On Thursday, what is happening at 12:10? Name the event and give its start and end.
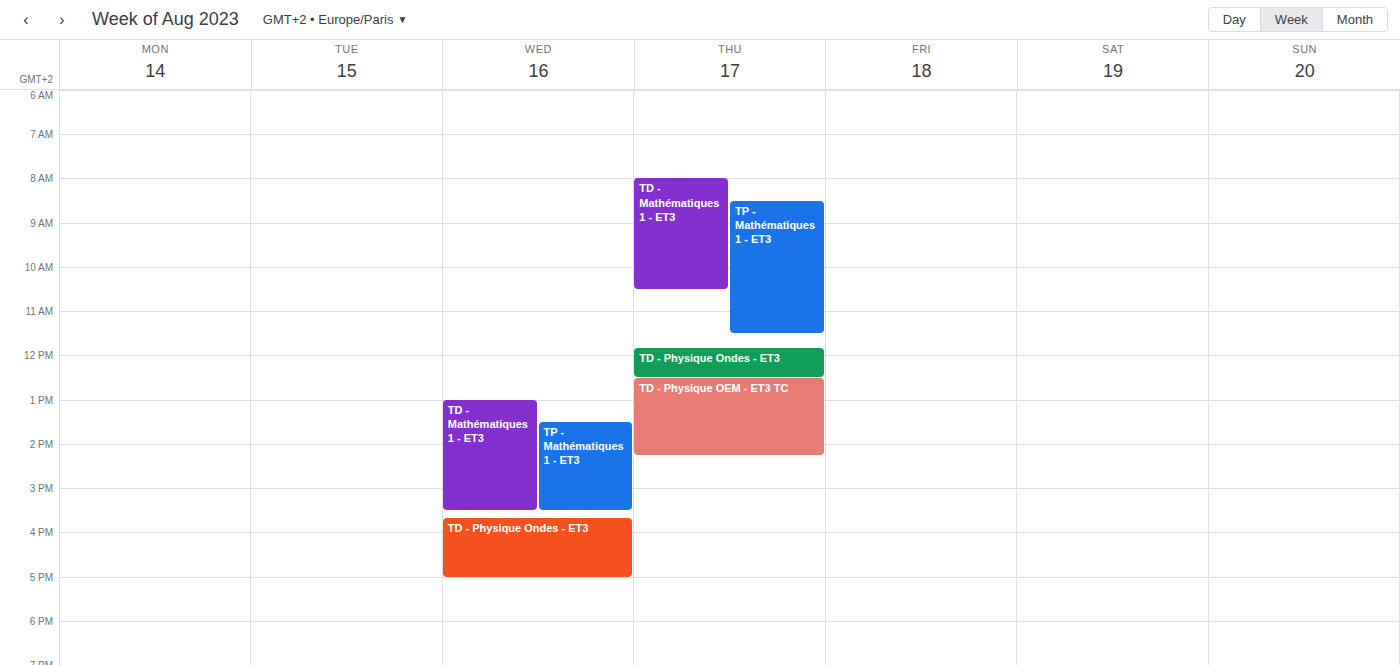
"TD - Physique Ondes - ET3", 11:50 to 12:30